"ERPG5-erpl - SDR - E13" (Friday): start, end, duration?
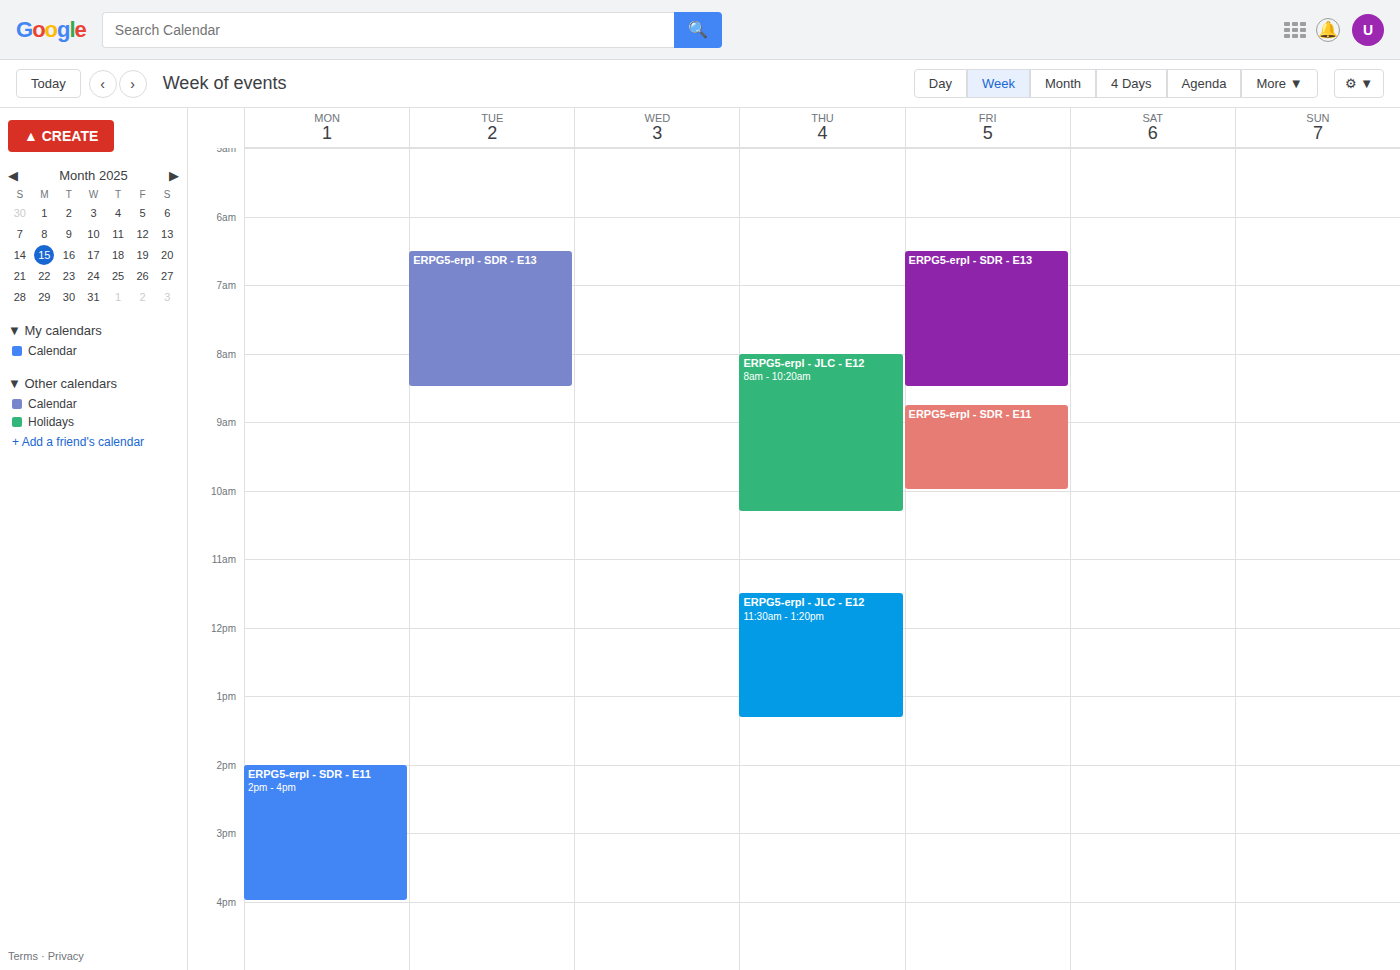
6:30 AM to 8:30 AM, 2 hours